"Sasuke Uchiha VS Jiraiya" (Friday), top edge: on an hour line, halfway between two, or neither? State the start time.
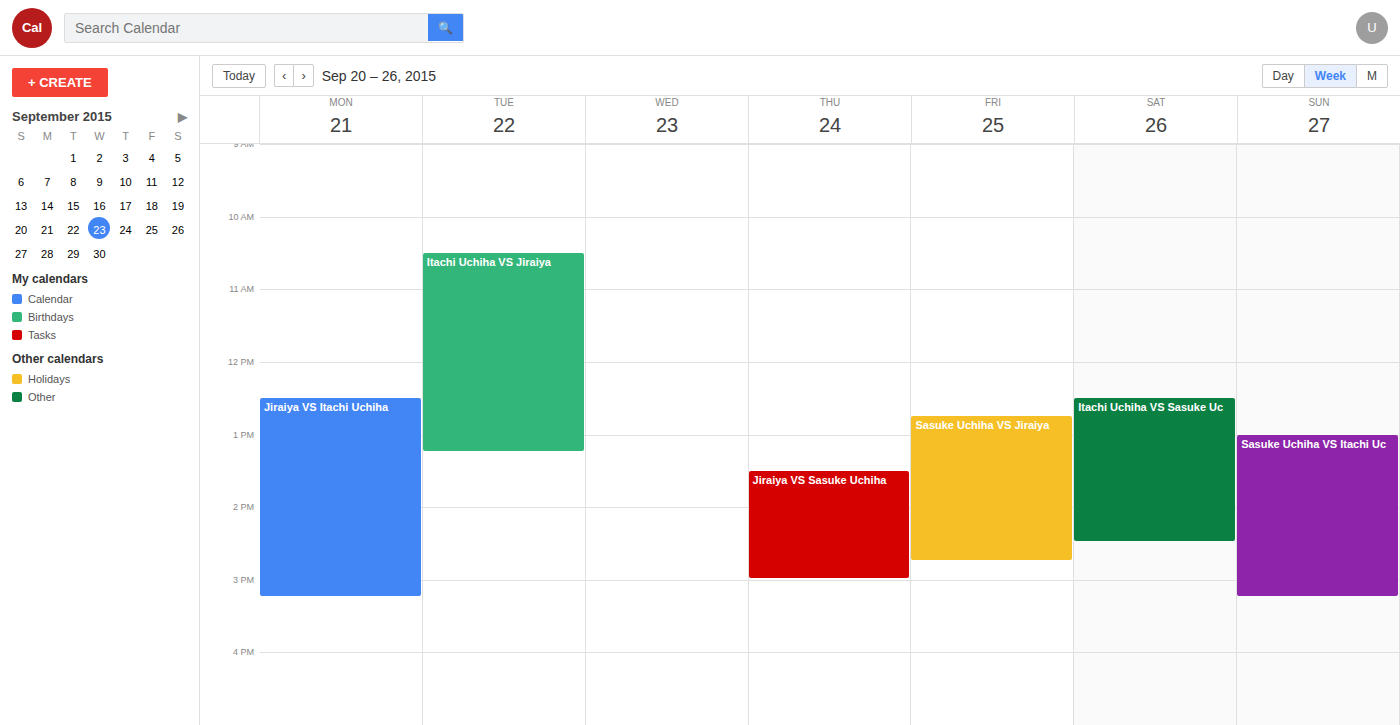
12:45 PM -- neither: three quarters of the way from the 12 PM line to the 1 PM line.